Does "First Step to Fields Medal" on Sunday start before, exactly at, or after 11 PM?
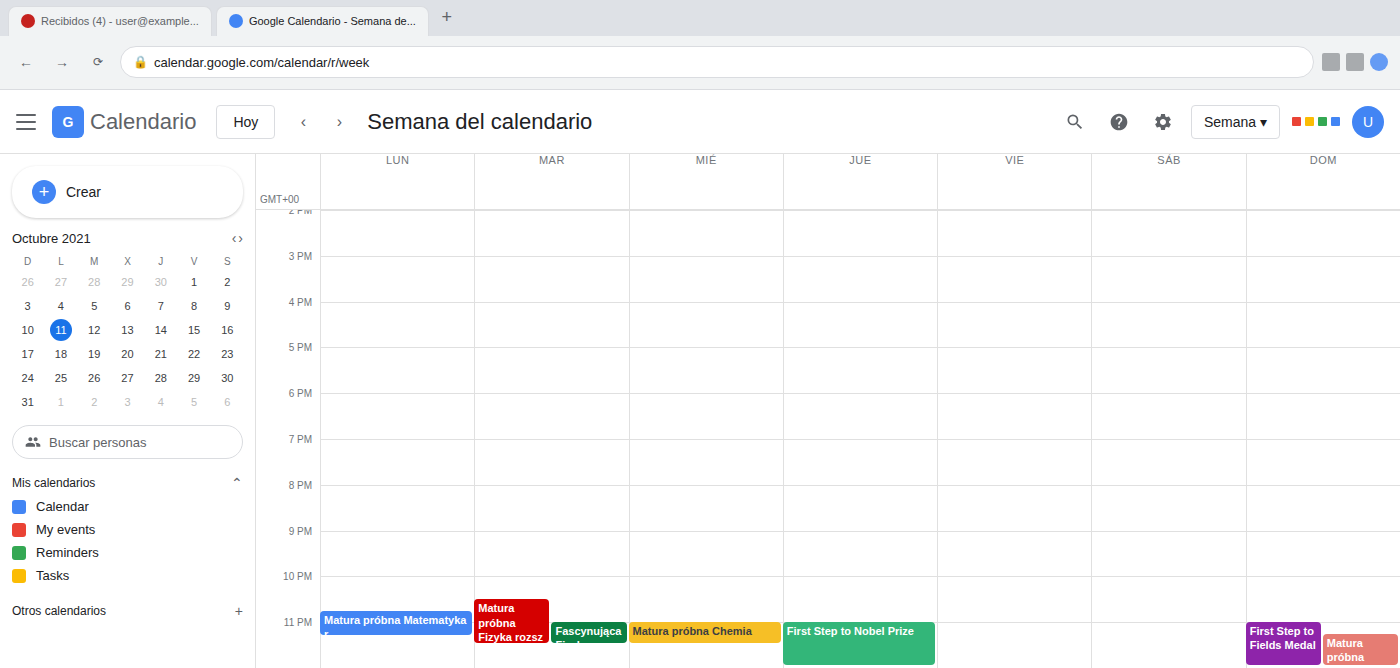
11:00 PM -- exactly at 11 PM, on the 11 PM line.